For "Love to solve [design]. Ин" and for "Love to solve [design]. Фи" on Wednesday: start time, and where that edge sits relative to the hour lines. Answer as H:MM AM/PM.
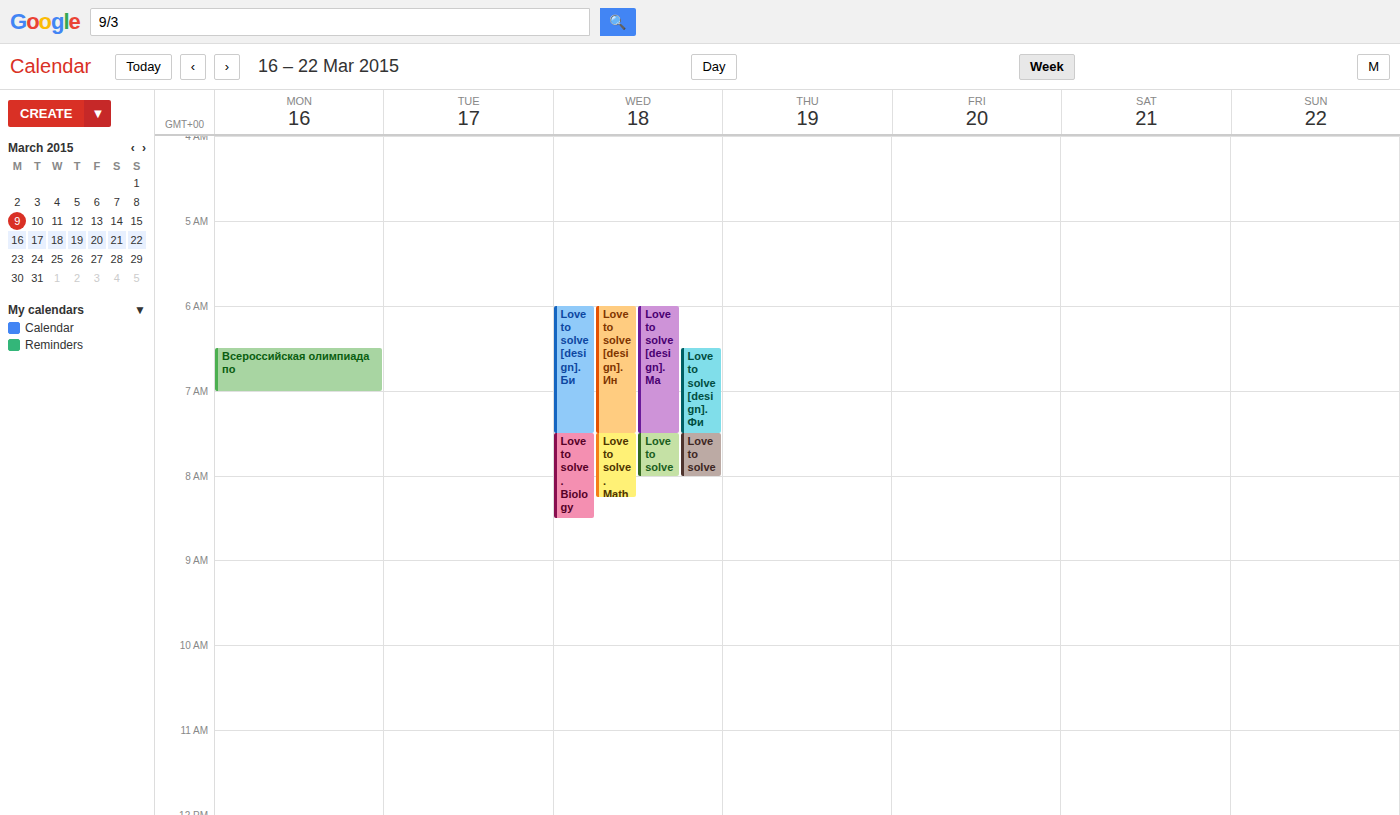
"Love to solve [design]. Ин": 6:00 AM, exactly on the 6 AM line. "Love to solve [design]. Фи": 6:30 AM, halfway between the 6 AM and 7 AM lines.